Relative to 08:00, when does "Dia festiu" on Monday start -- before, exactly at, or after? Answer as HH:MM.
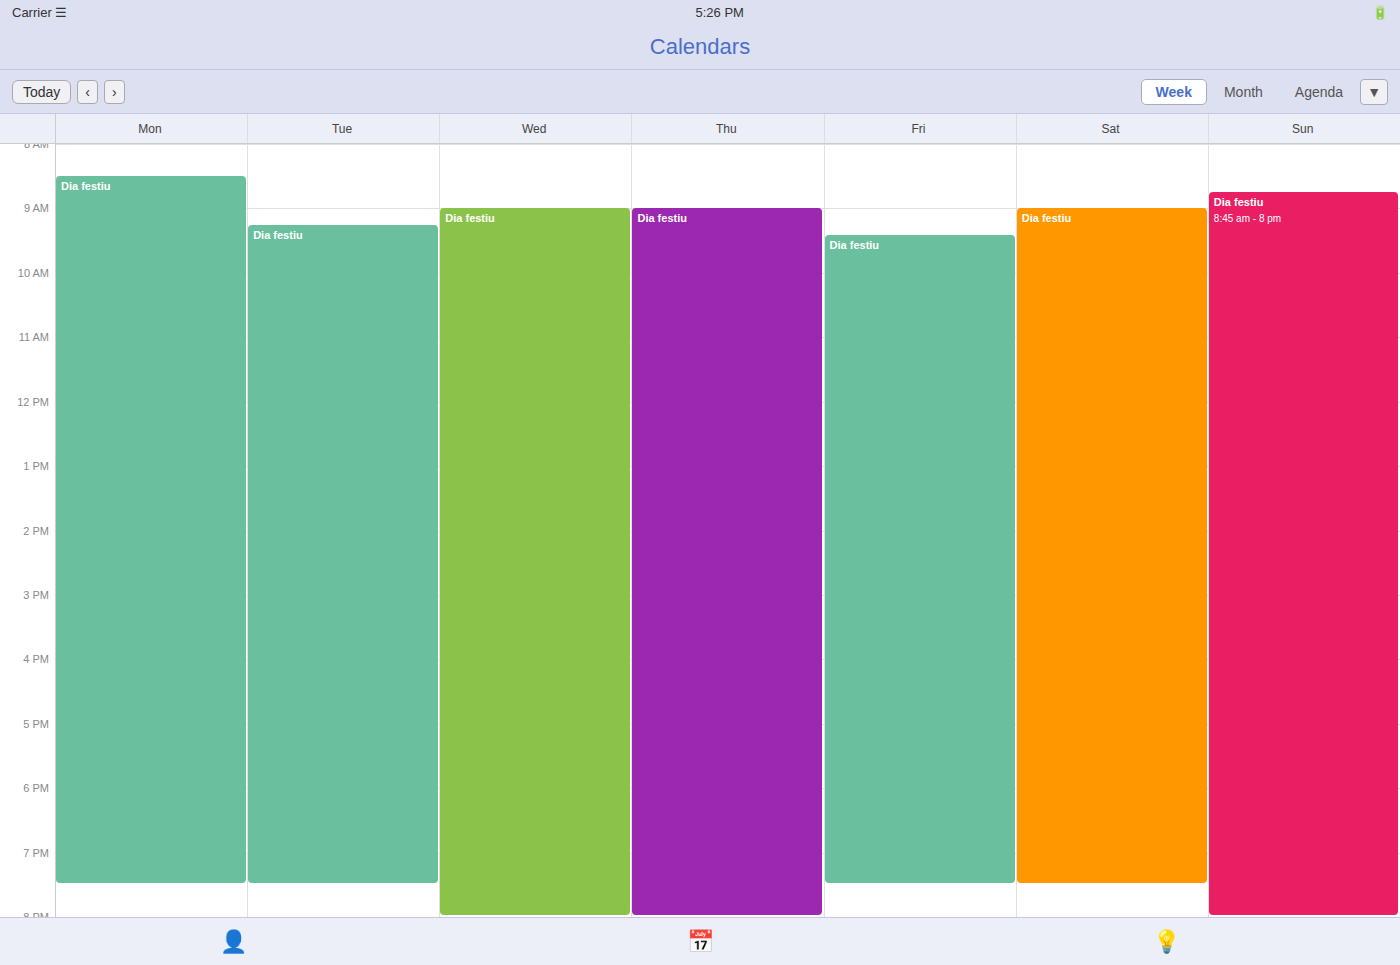
08:30 -- after 08:00, 30 minutes below the 08:00 line.